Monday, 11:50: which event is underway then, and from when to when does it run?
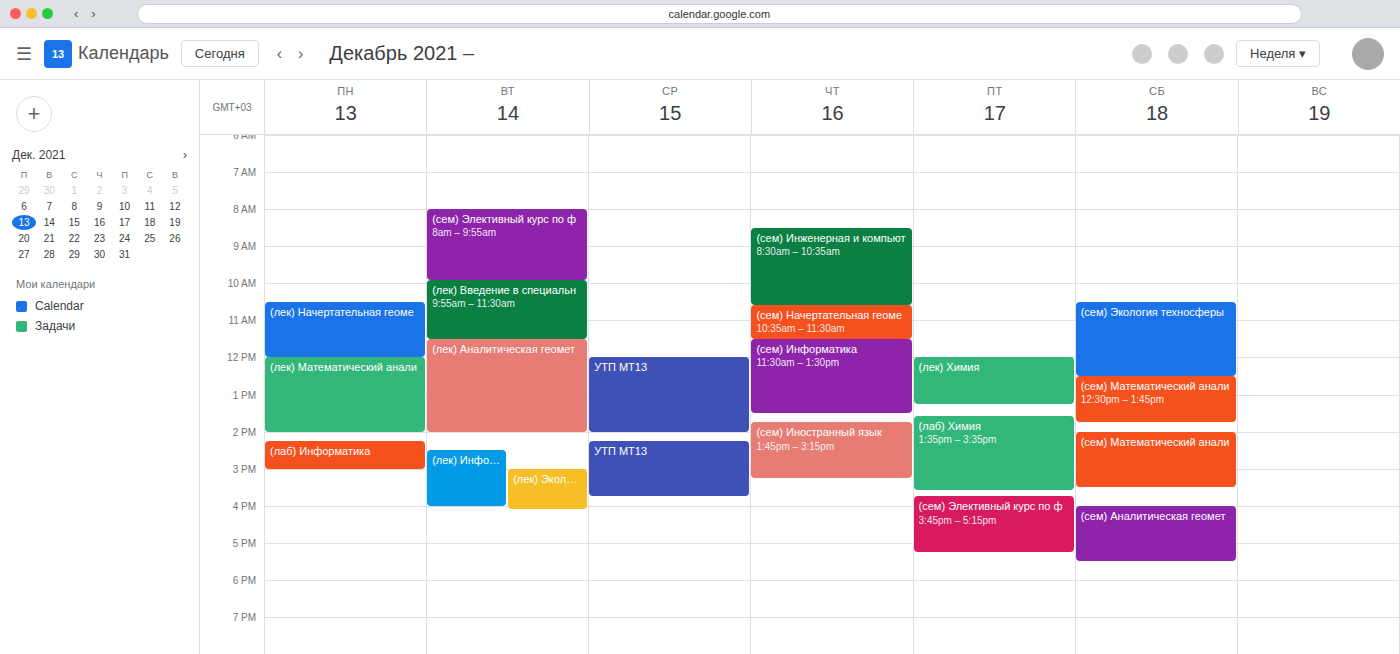
"(лек) Начертательная геоме", 10:30 to 12:00